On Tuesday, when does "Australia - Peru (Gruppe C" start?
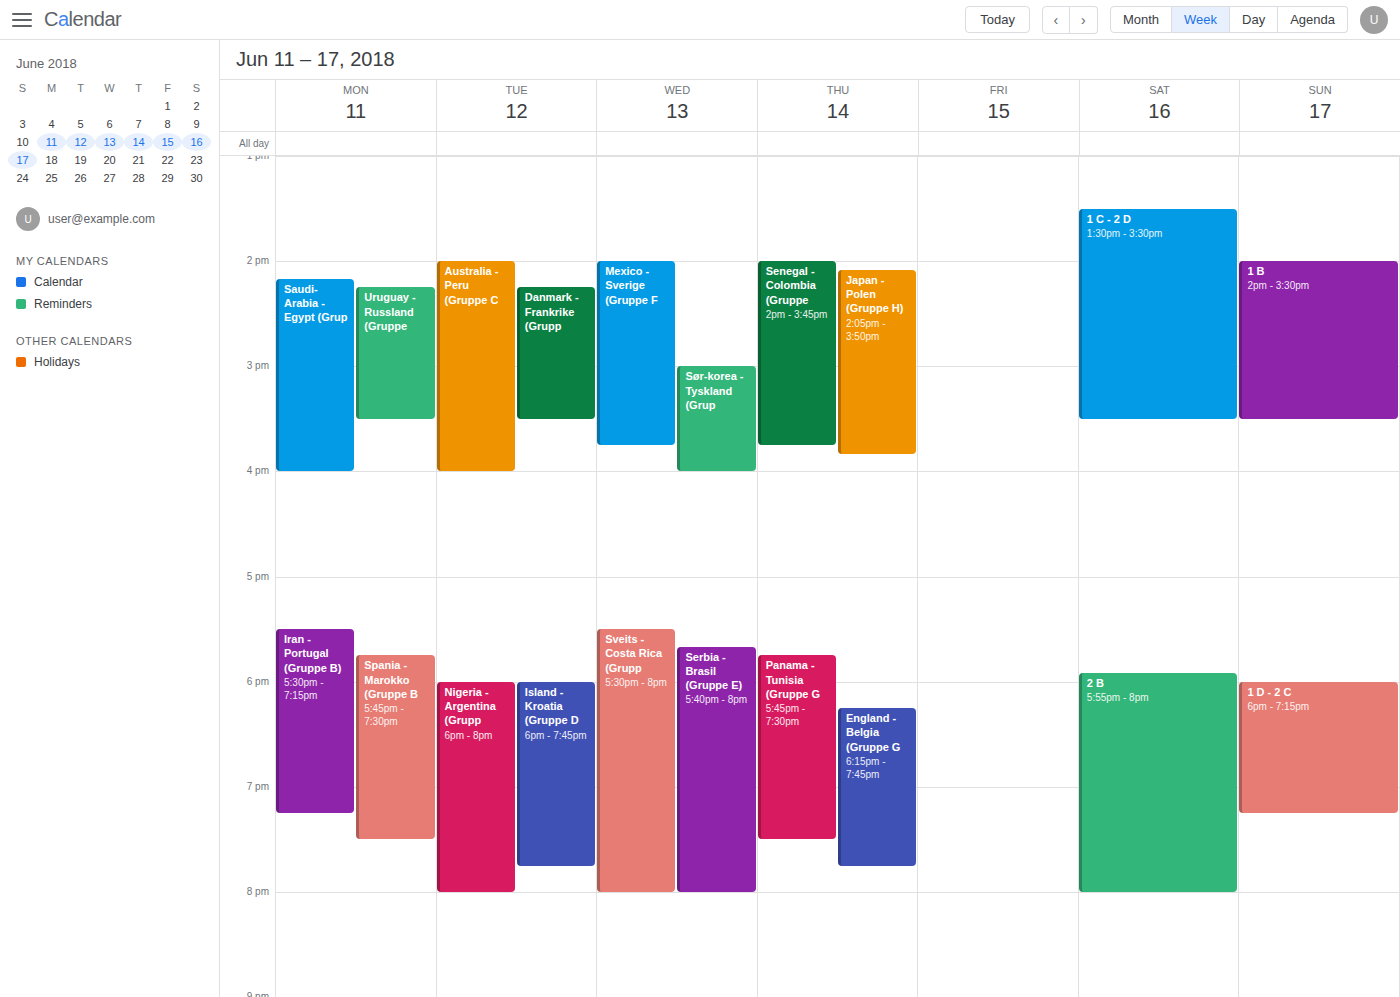
2:00 PM